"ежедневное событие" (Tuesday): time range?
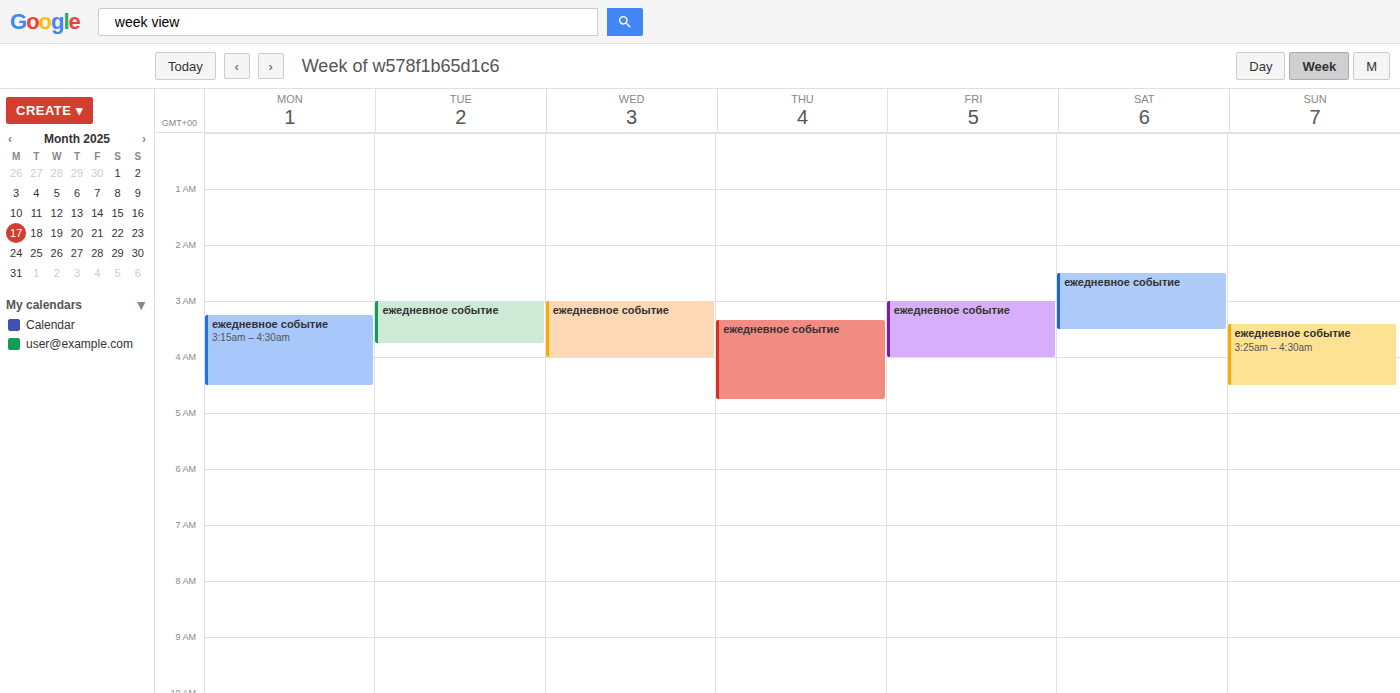
03:00 to 03:45